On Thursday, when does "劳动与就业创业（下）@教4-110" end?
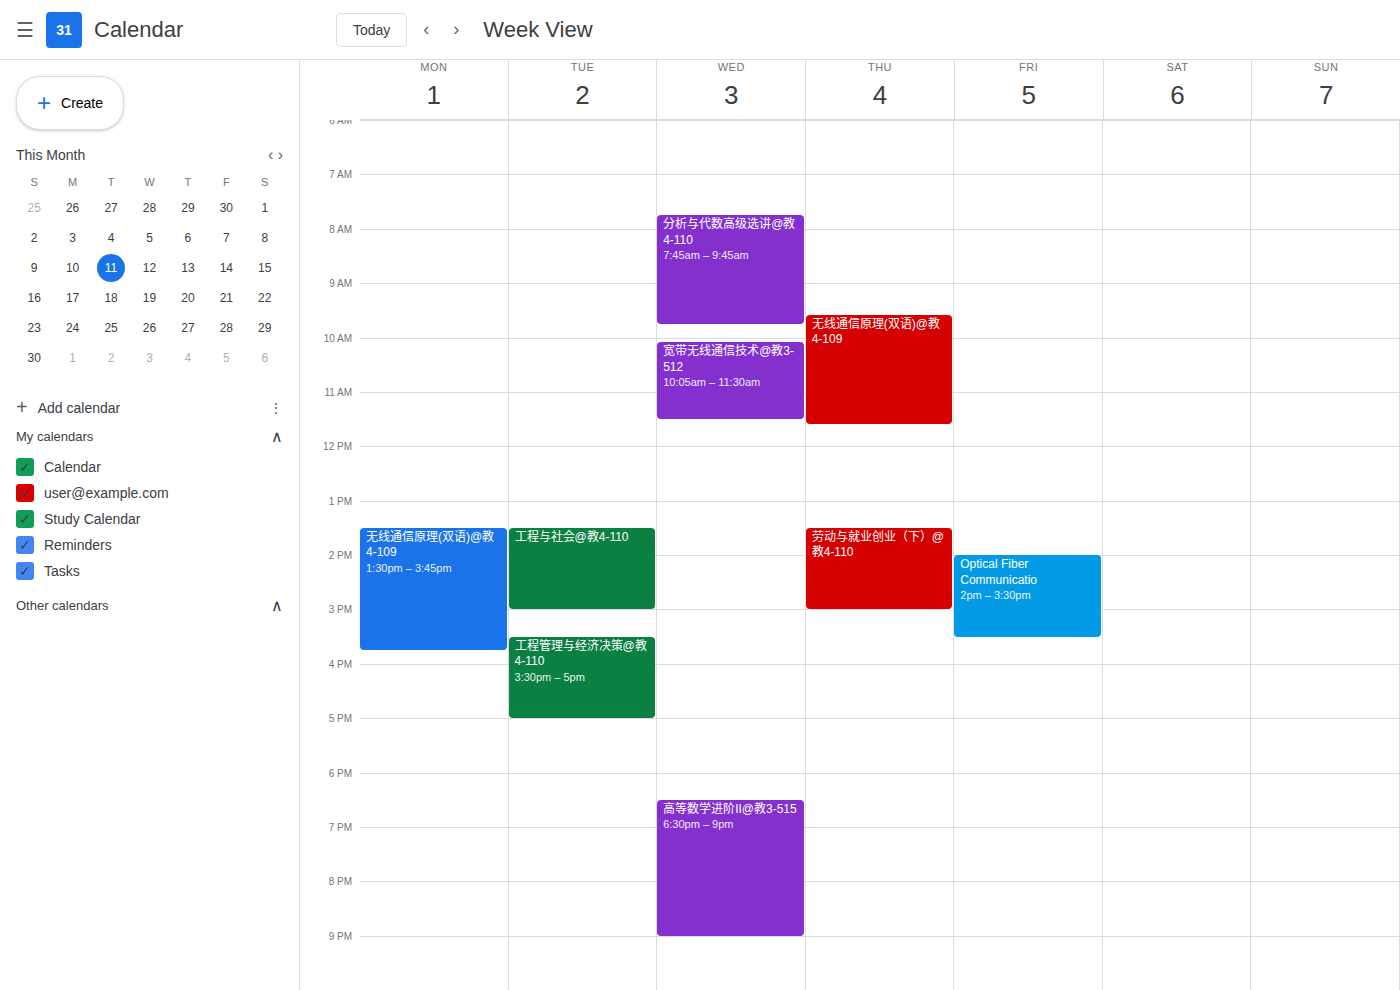
3:00 PM